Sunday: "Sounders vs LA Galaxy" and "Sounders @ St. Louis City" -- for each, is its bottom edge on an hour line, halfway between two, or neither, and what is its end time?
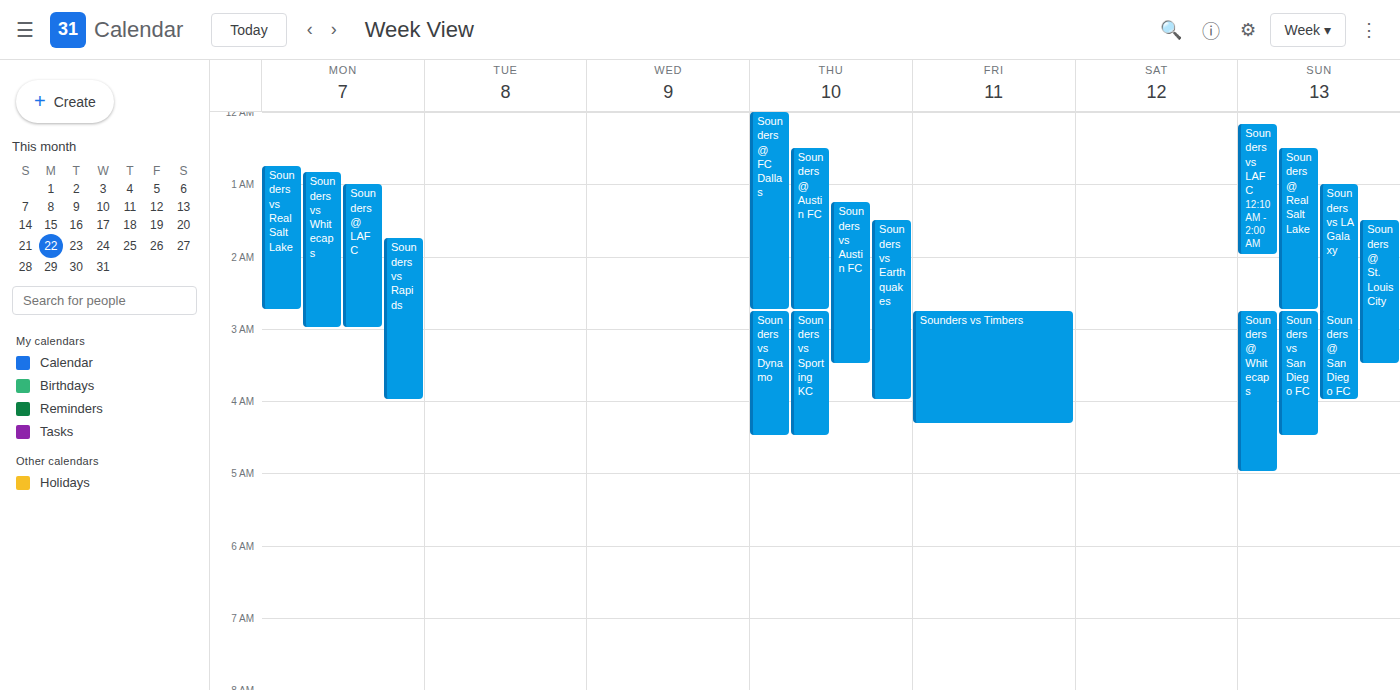
"Sounders vs LA Galaxy": 3:00 AM, exactly on the 3 AM line. "Sounders @ St. Louis City": 3:30 AM, halfway between the 3 AM and 4 AM lines.